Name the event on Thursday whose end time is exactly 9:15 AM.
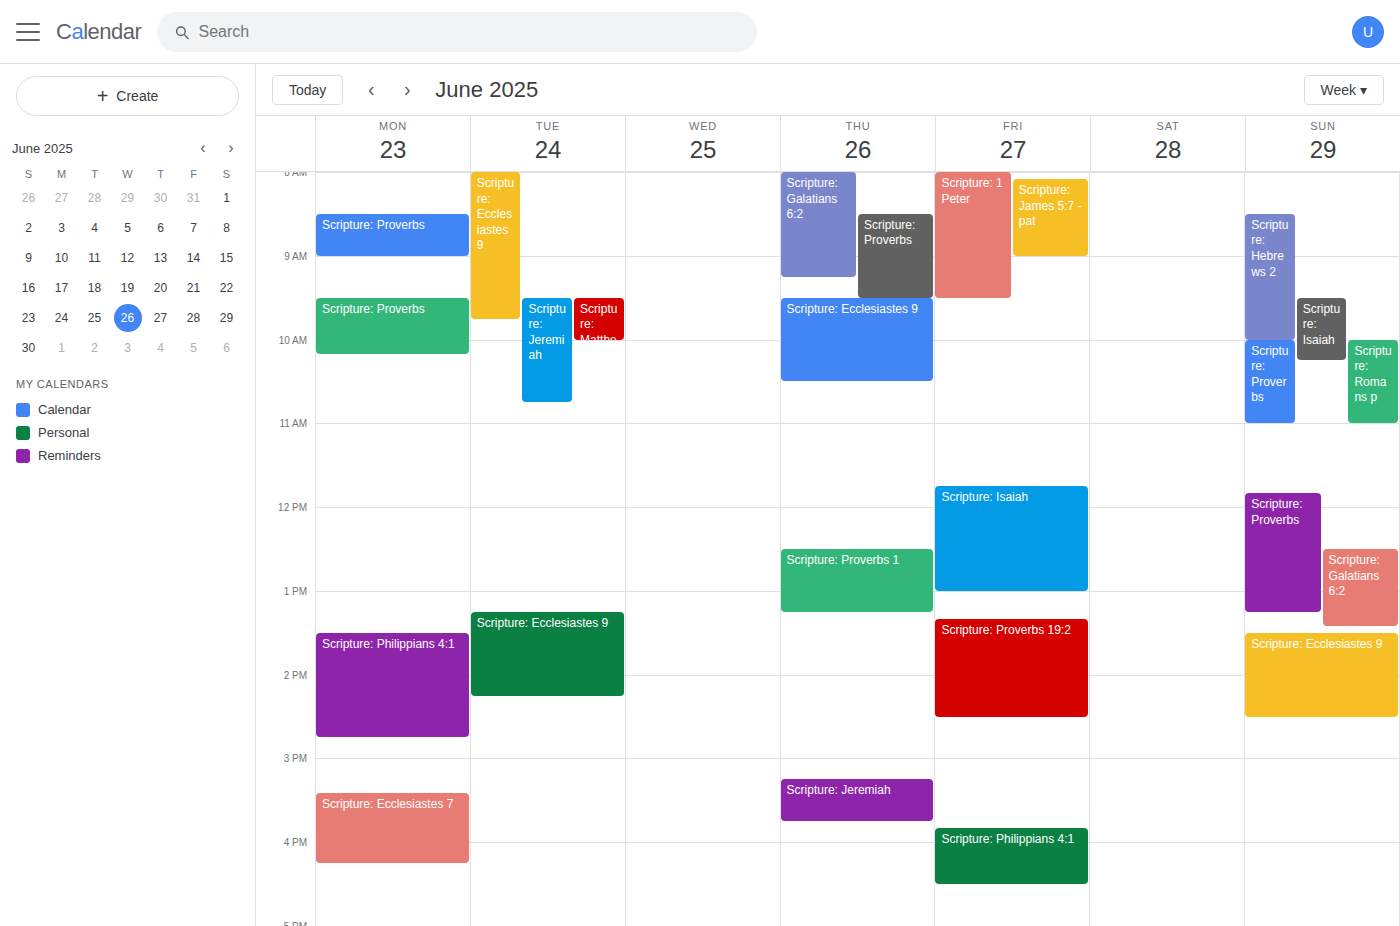
"Scripture: Galatians 6:2"